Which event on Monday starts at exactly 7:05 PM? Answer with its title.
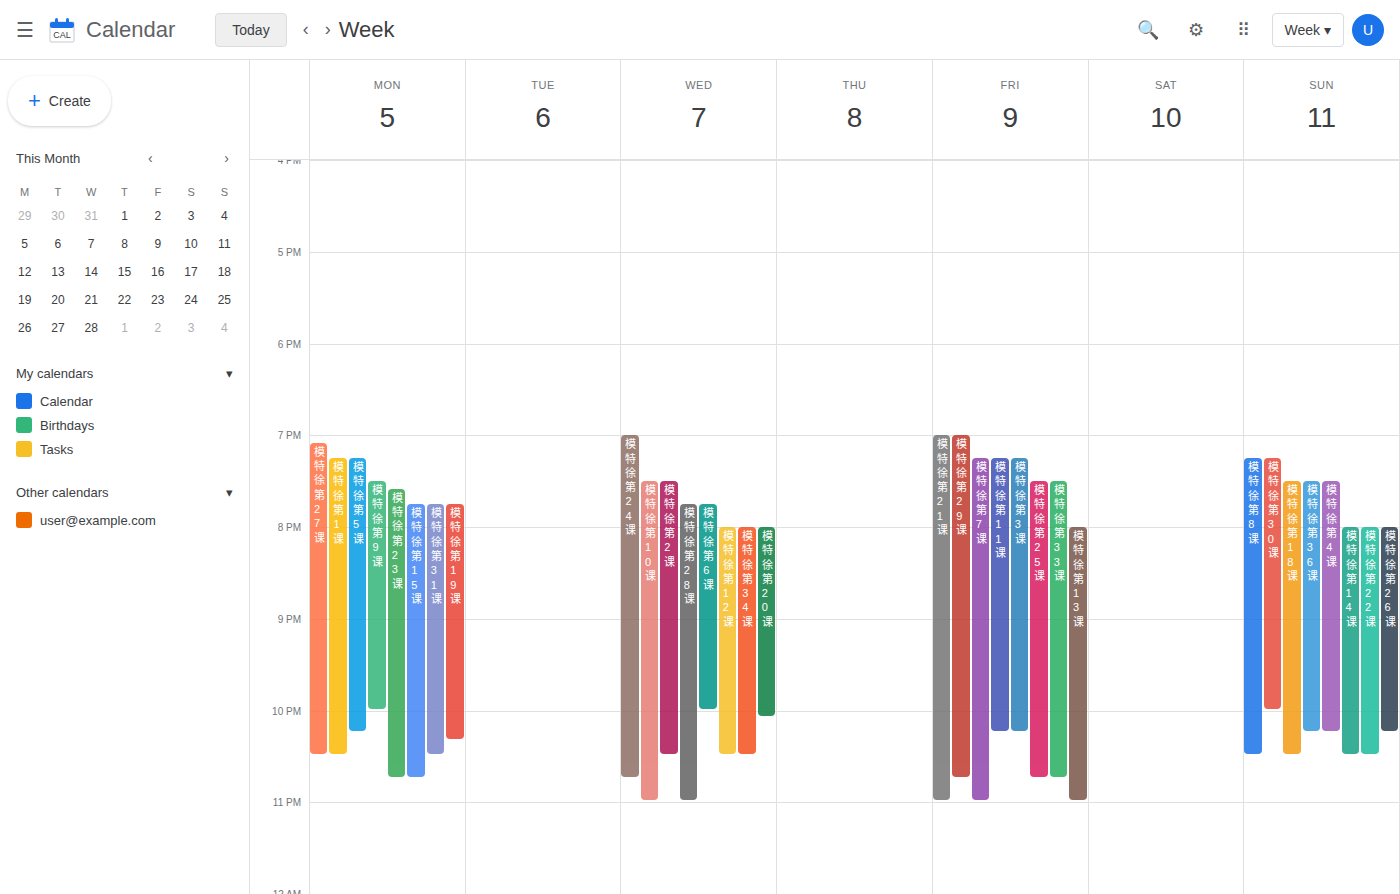
"模特徐 第27课"